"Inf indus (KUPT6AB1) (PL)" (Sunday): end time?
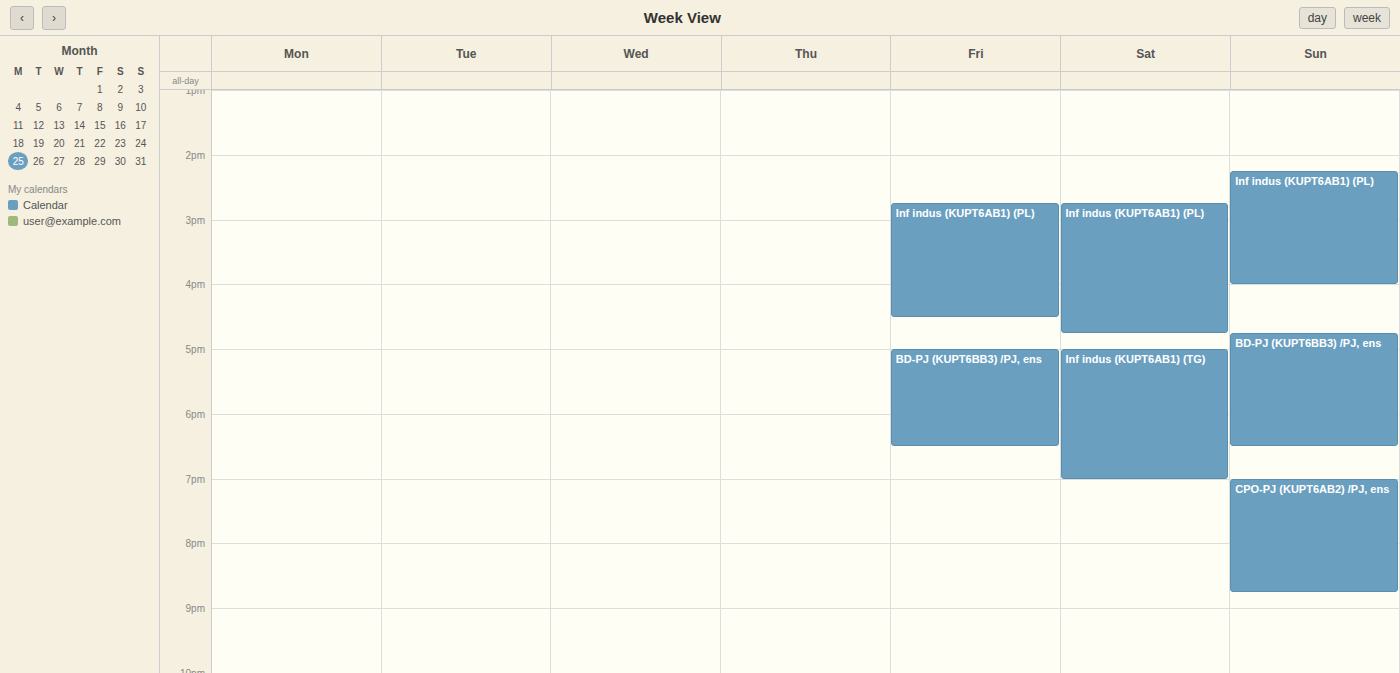
4:00 PM